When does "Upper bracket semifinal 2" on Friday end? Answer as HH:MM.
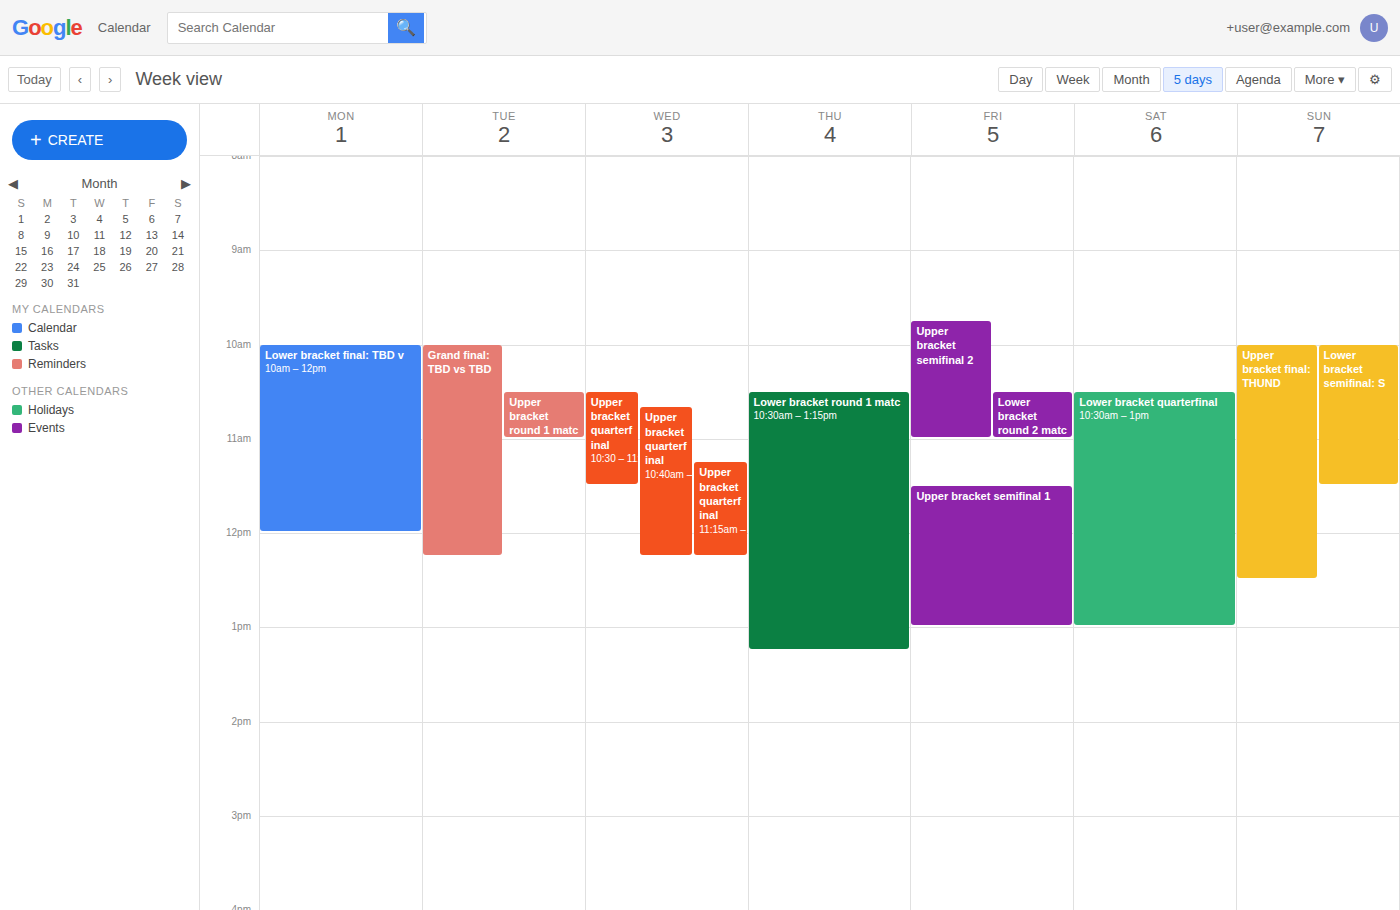
11:00